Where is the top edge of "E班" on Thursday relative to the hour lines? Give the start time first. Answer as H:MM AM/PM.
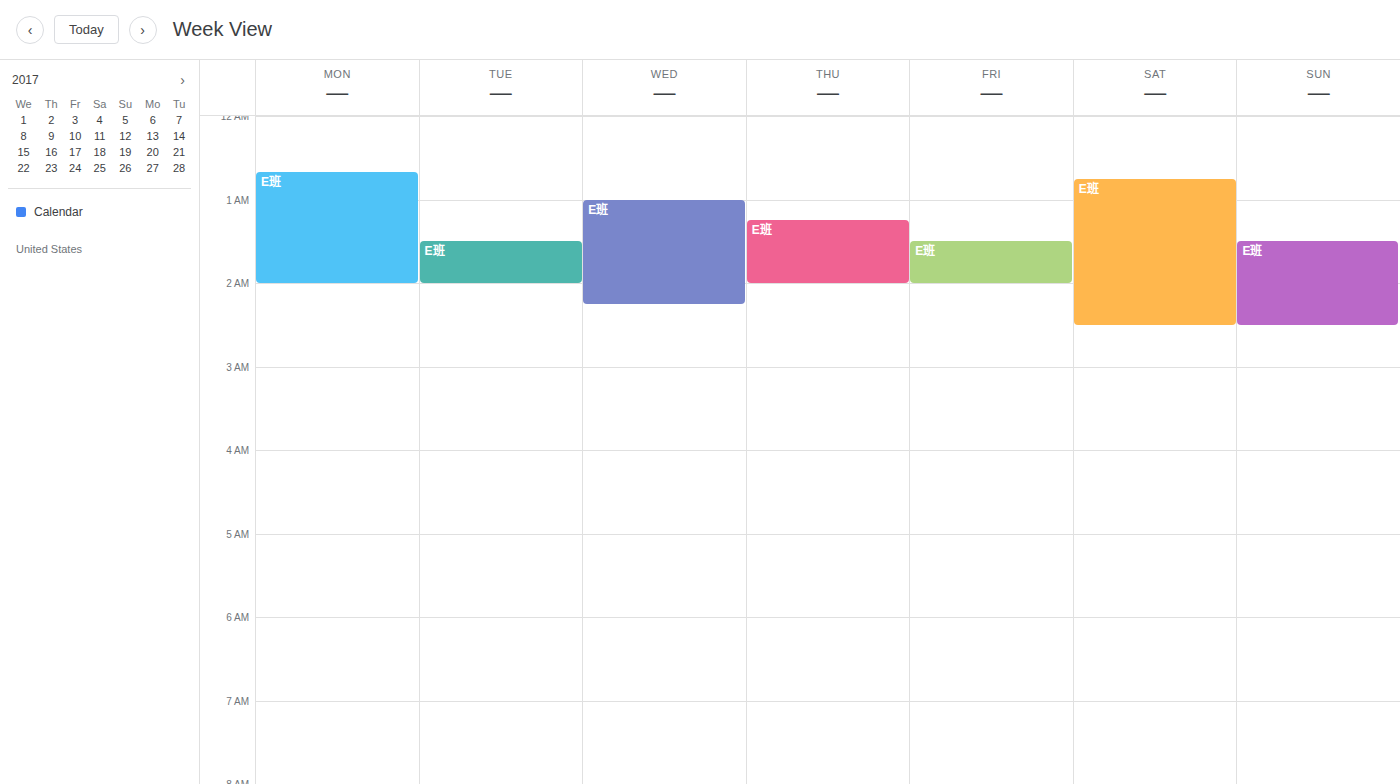
1:15 AM -- neither: a quarter of the way from the 1 AM line to the 2 AM line.